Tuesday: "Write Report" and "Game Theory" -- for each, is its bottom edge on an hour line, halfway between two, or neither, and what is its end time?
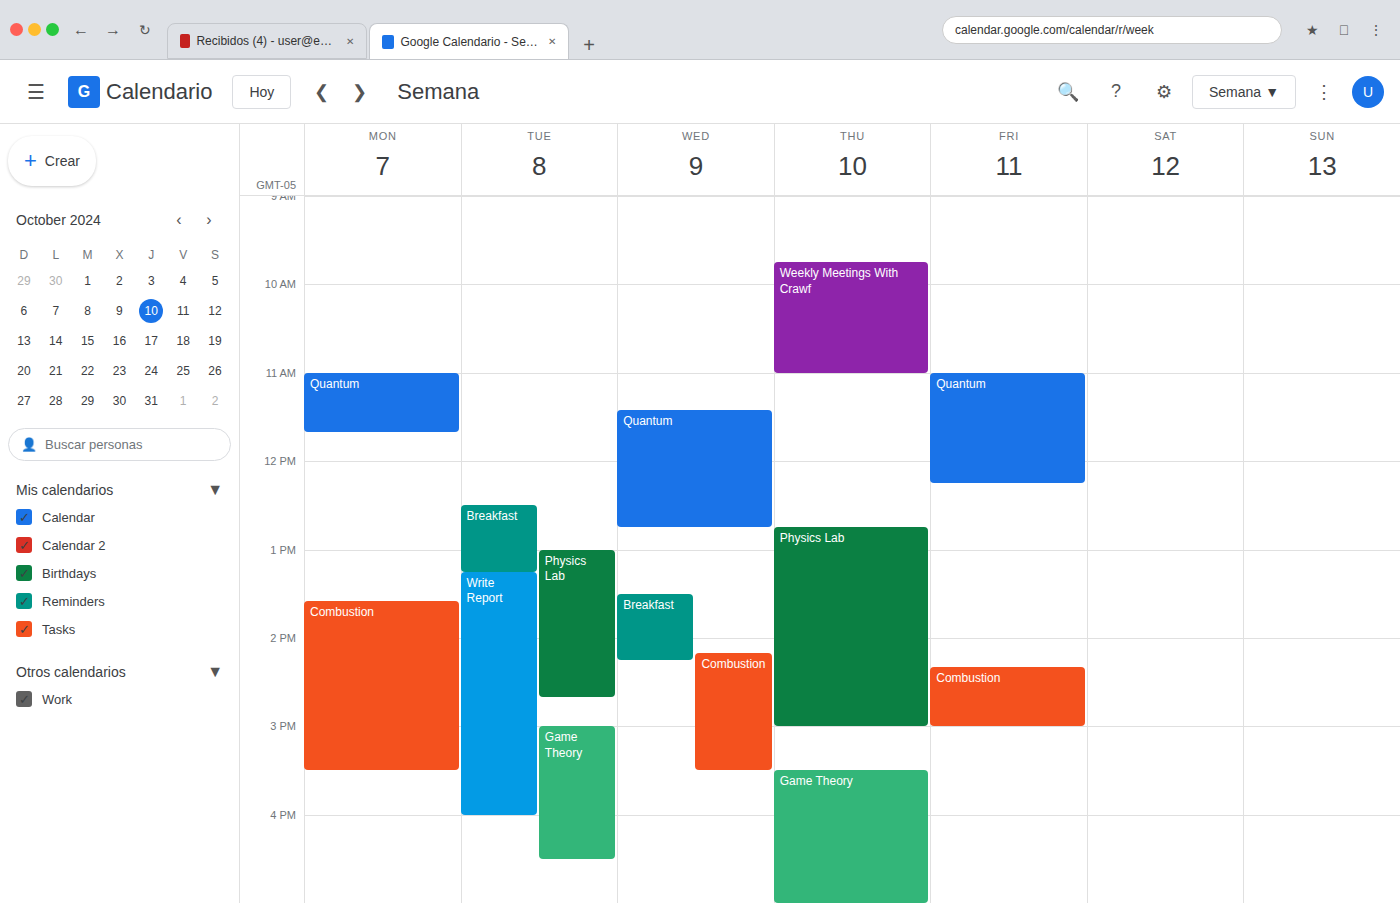
"Write Report": 4:00 PM, exactly on the 4 PM line. "Game Theory": 4:30 PM, halfway between the 4 PM and 5 PM lines.